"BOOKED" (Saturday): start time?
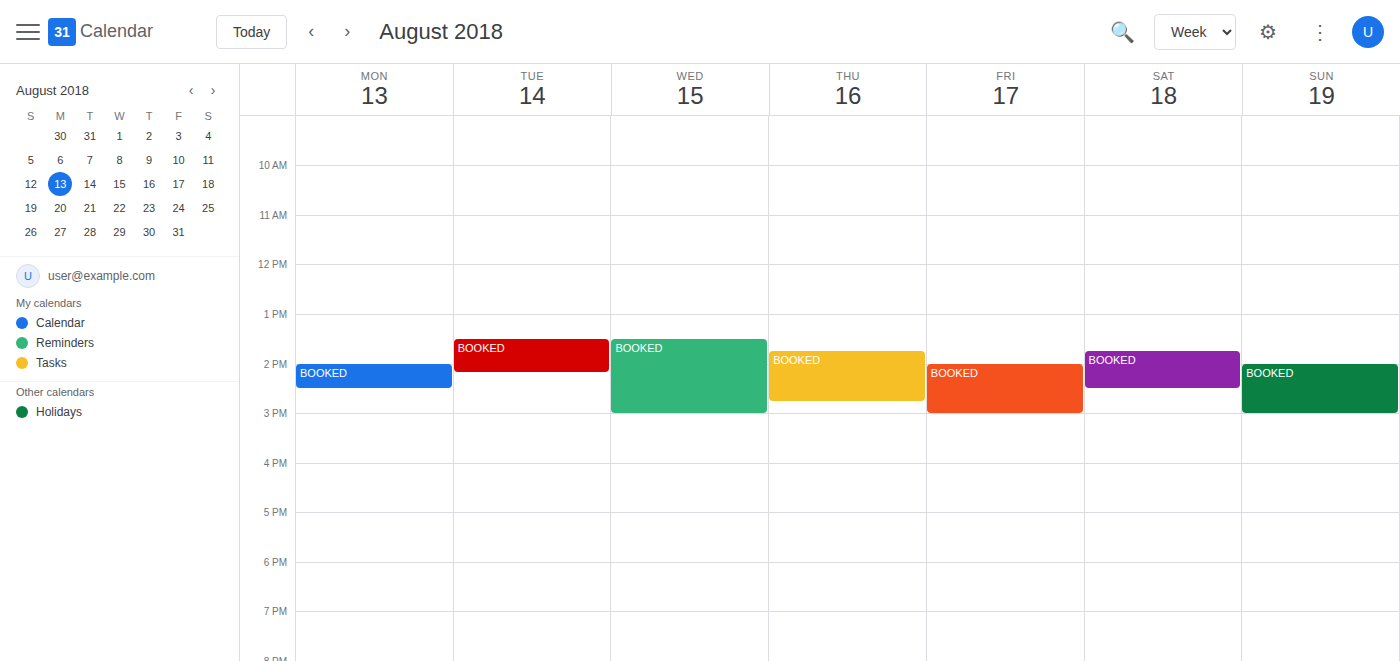
1:45 PM